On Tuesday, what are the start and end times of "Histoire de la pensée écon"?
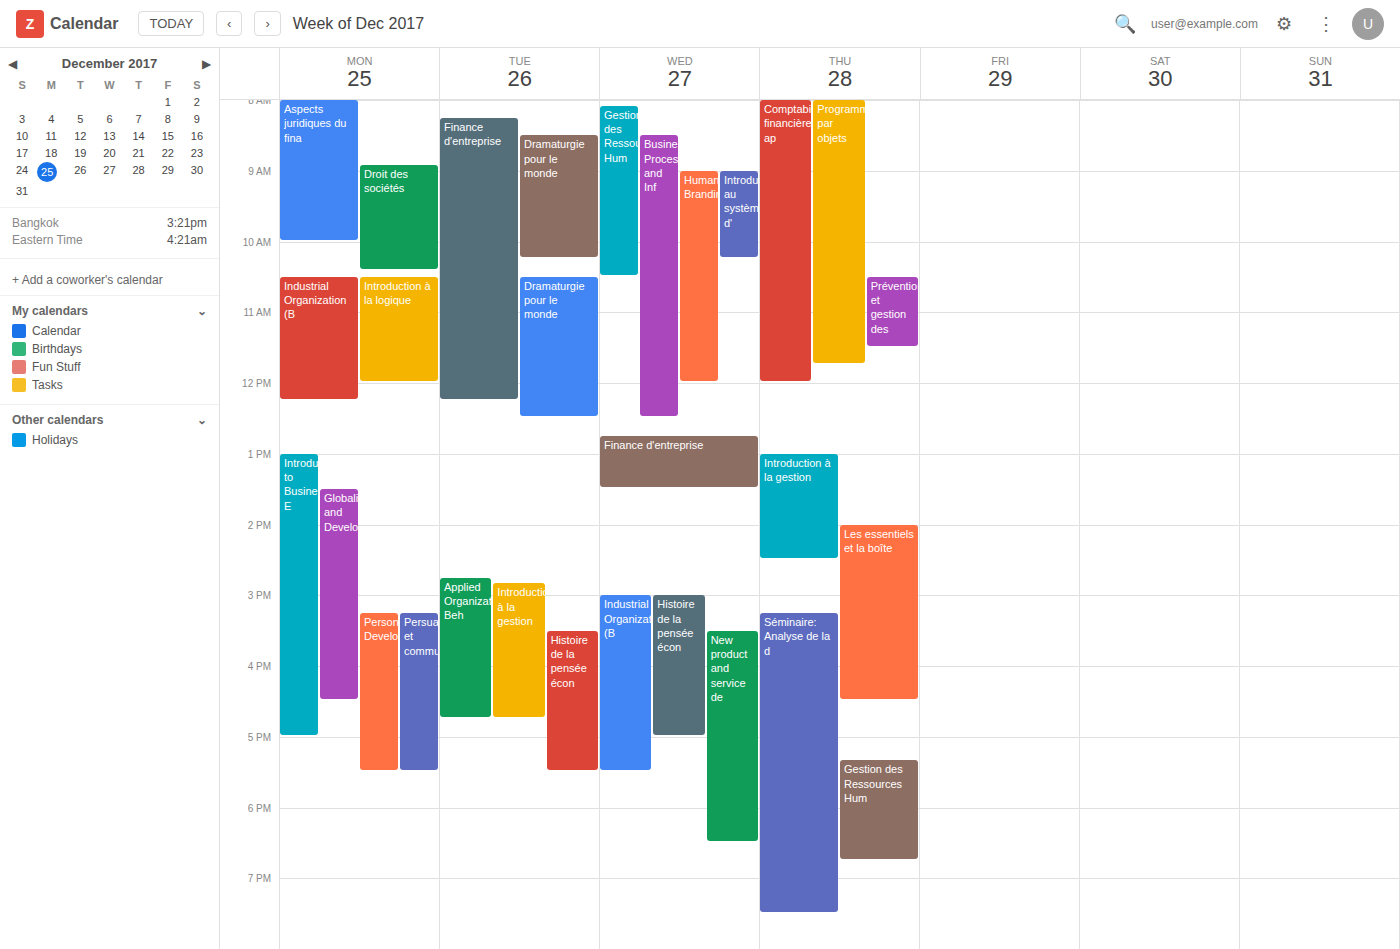
15:30 to 17:30